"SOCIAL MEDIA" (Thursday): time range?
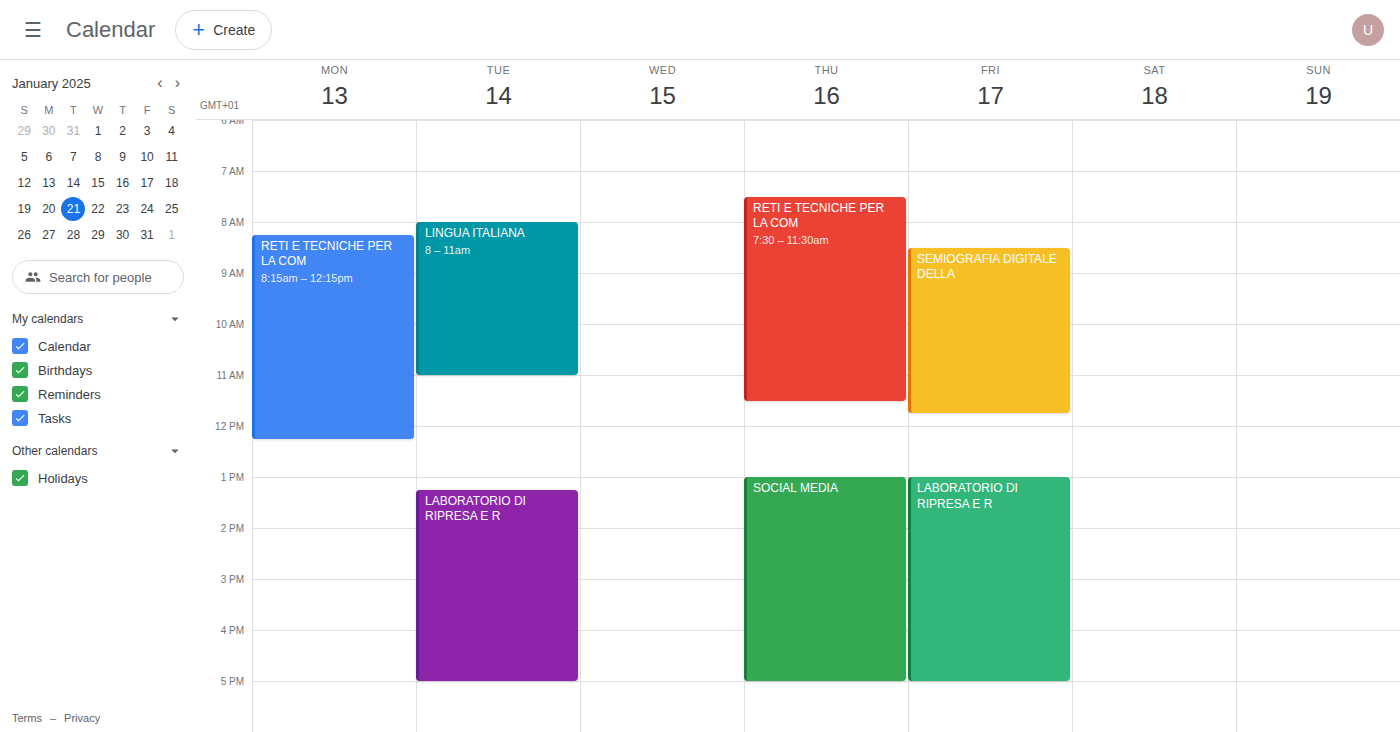
1:00 PM to 5:00 PM